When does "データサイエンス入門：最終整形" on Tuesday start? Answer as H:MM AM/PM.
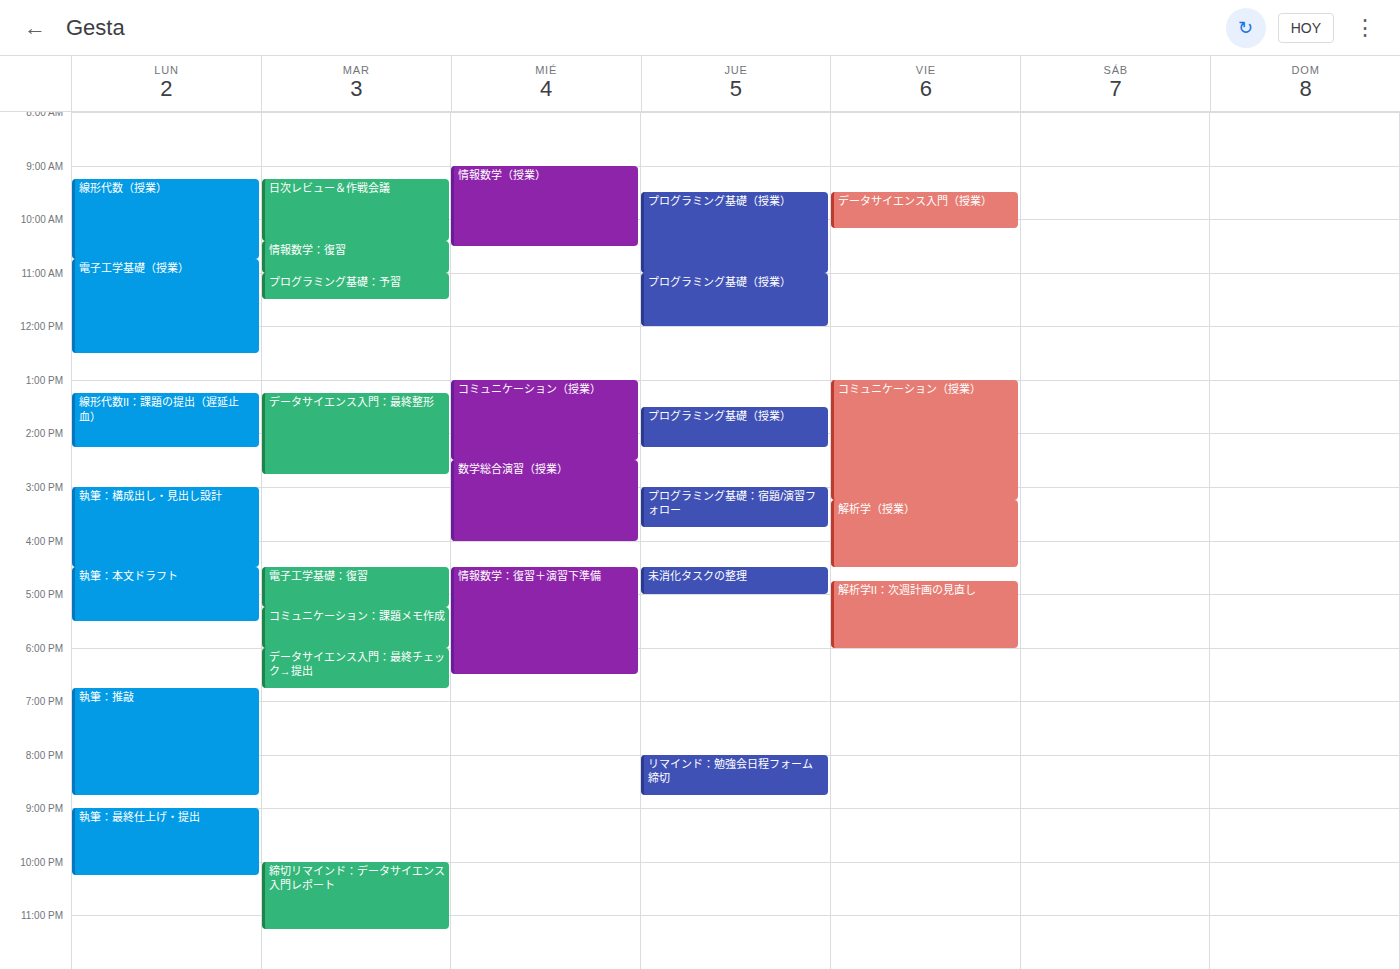
1:15 PM